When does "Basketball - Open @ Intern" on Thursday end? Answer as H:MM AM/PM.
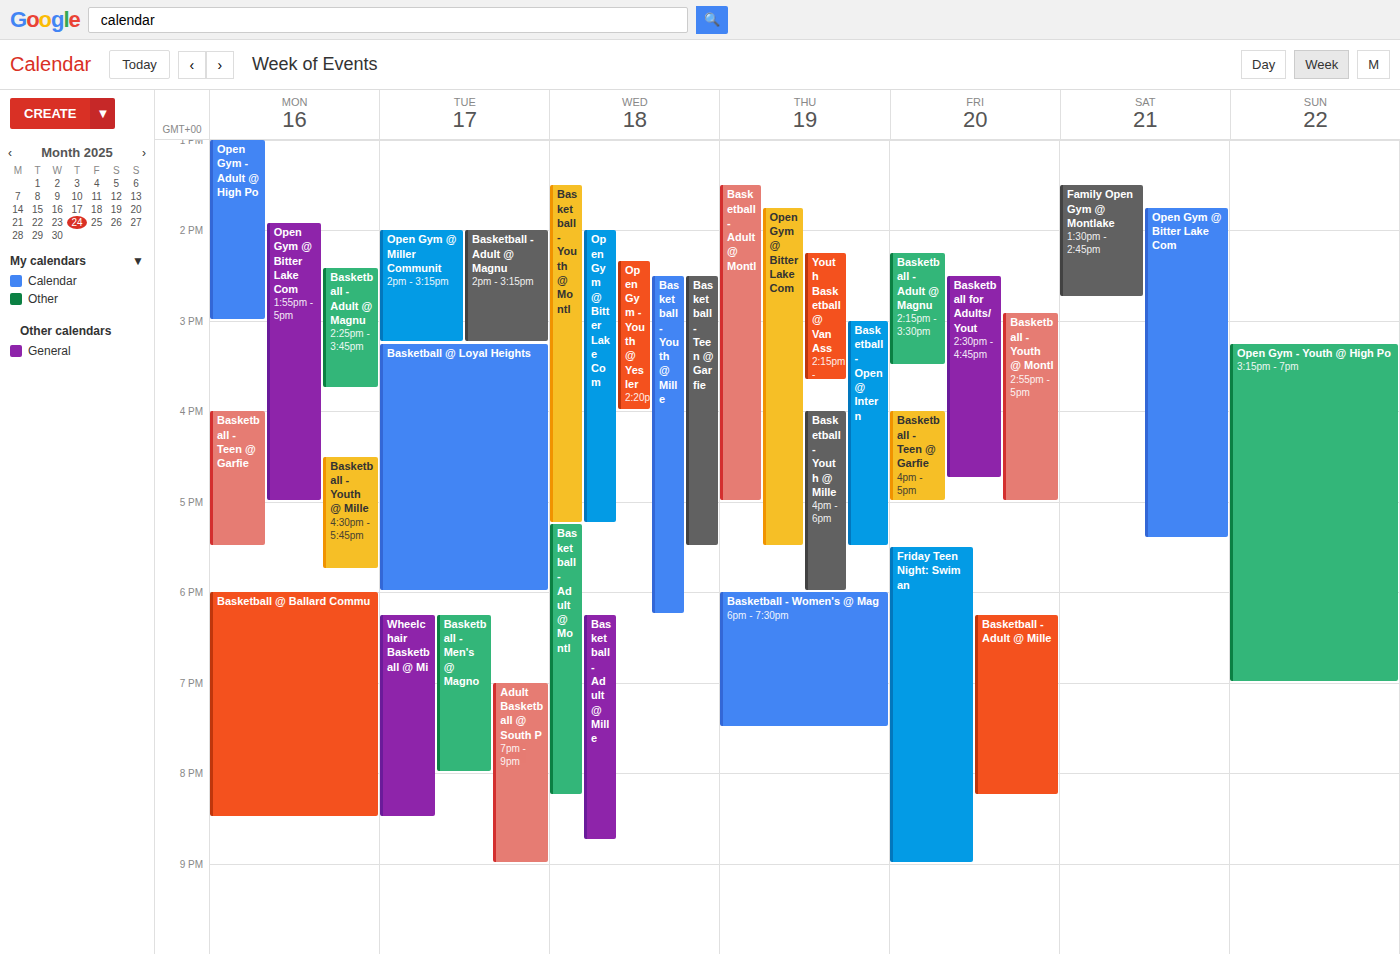
5:30 PM